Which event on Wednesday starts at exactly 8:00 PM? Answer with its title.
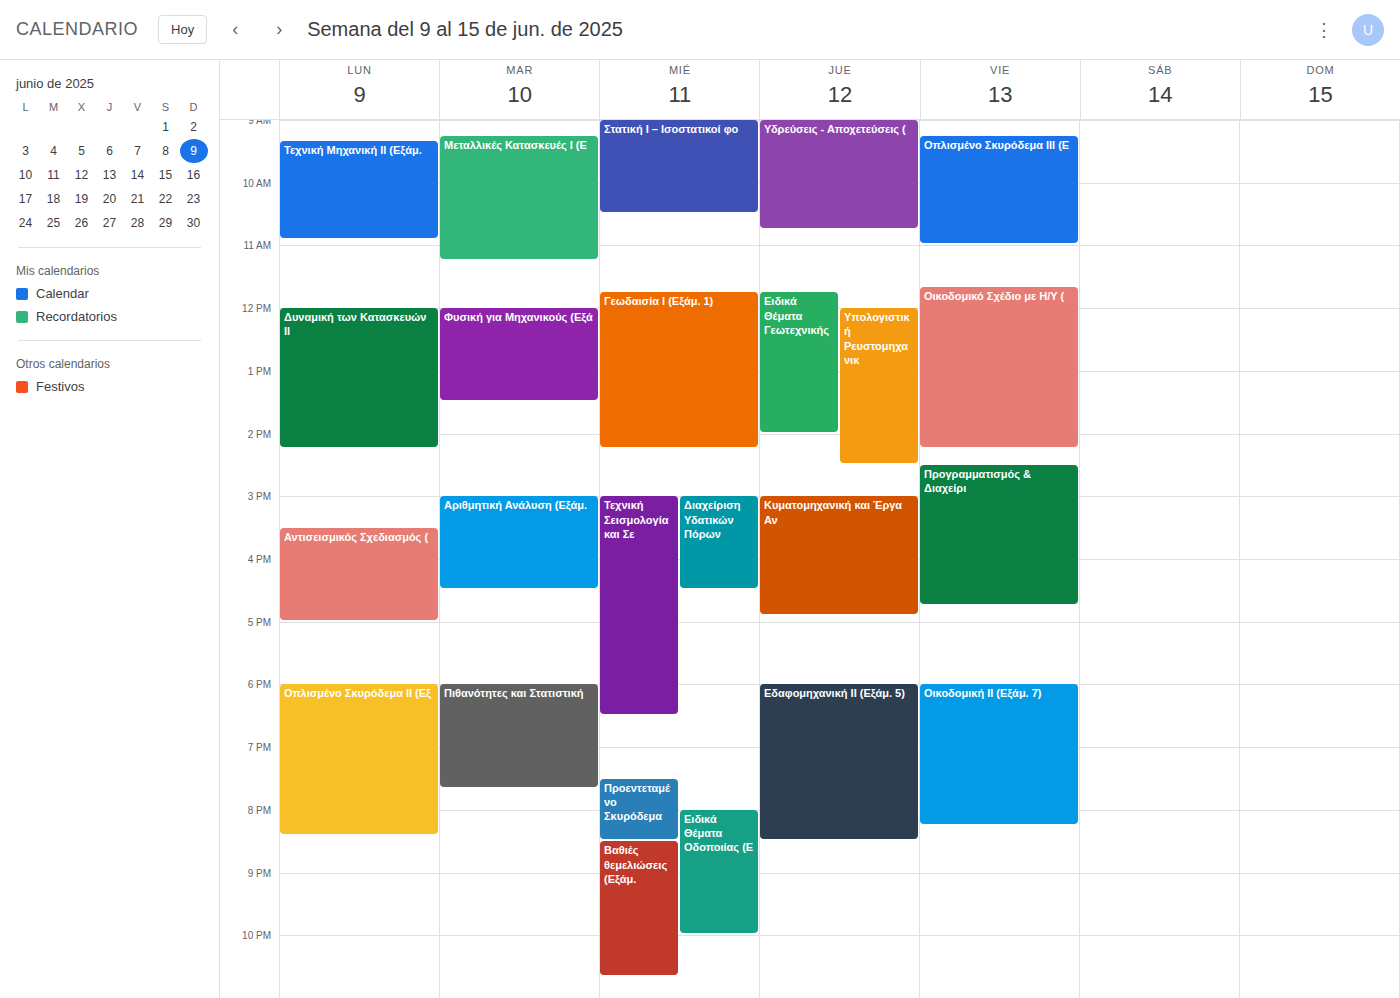
"Ειδικά Θέματα Οδοποιίας (Ε"